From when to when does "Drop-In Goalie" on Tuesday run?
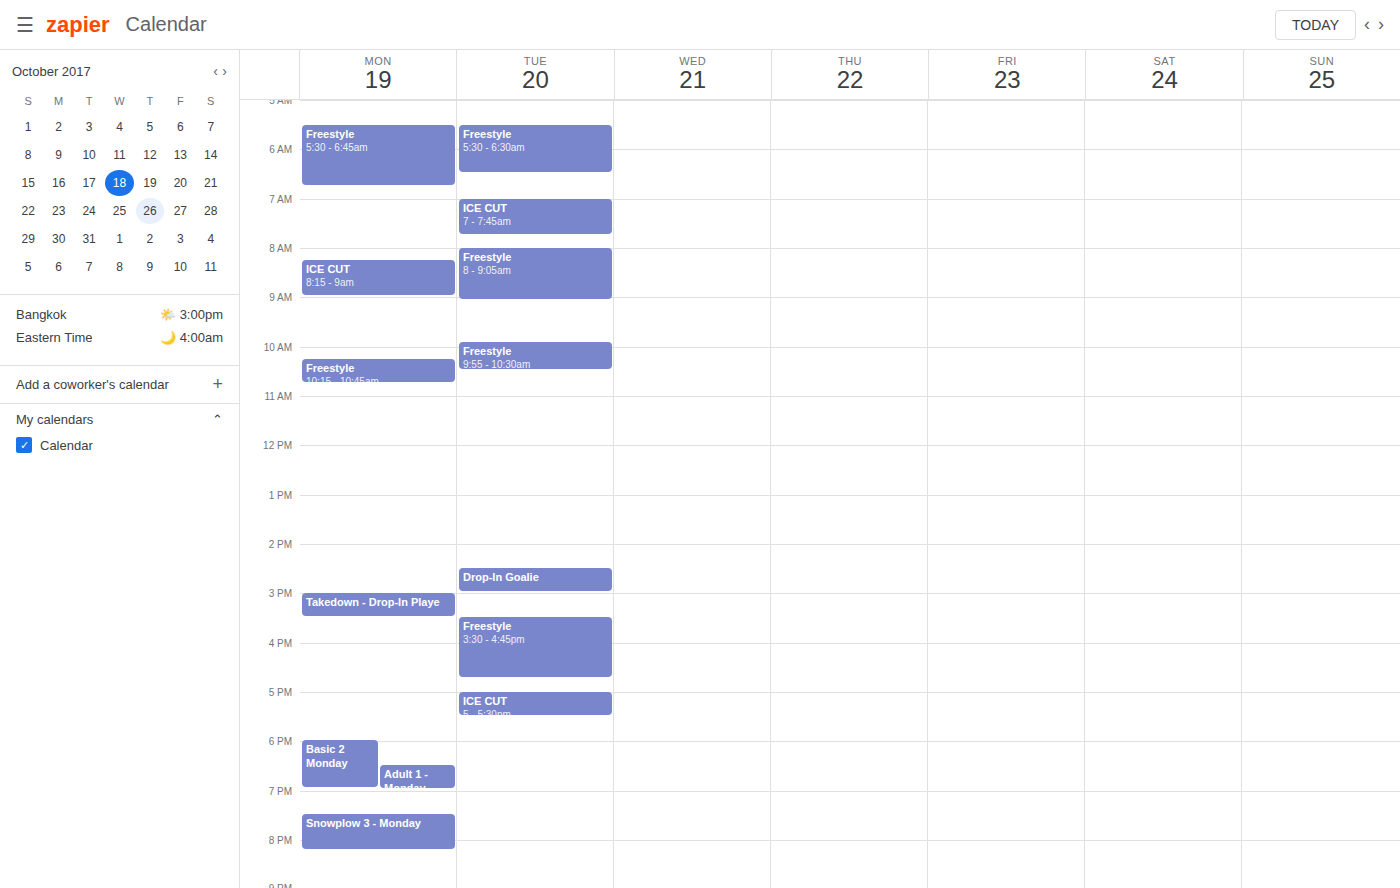
14:30 to 15:00